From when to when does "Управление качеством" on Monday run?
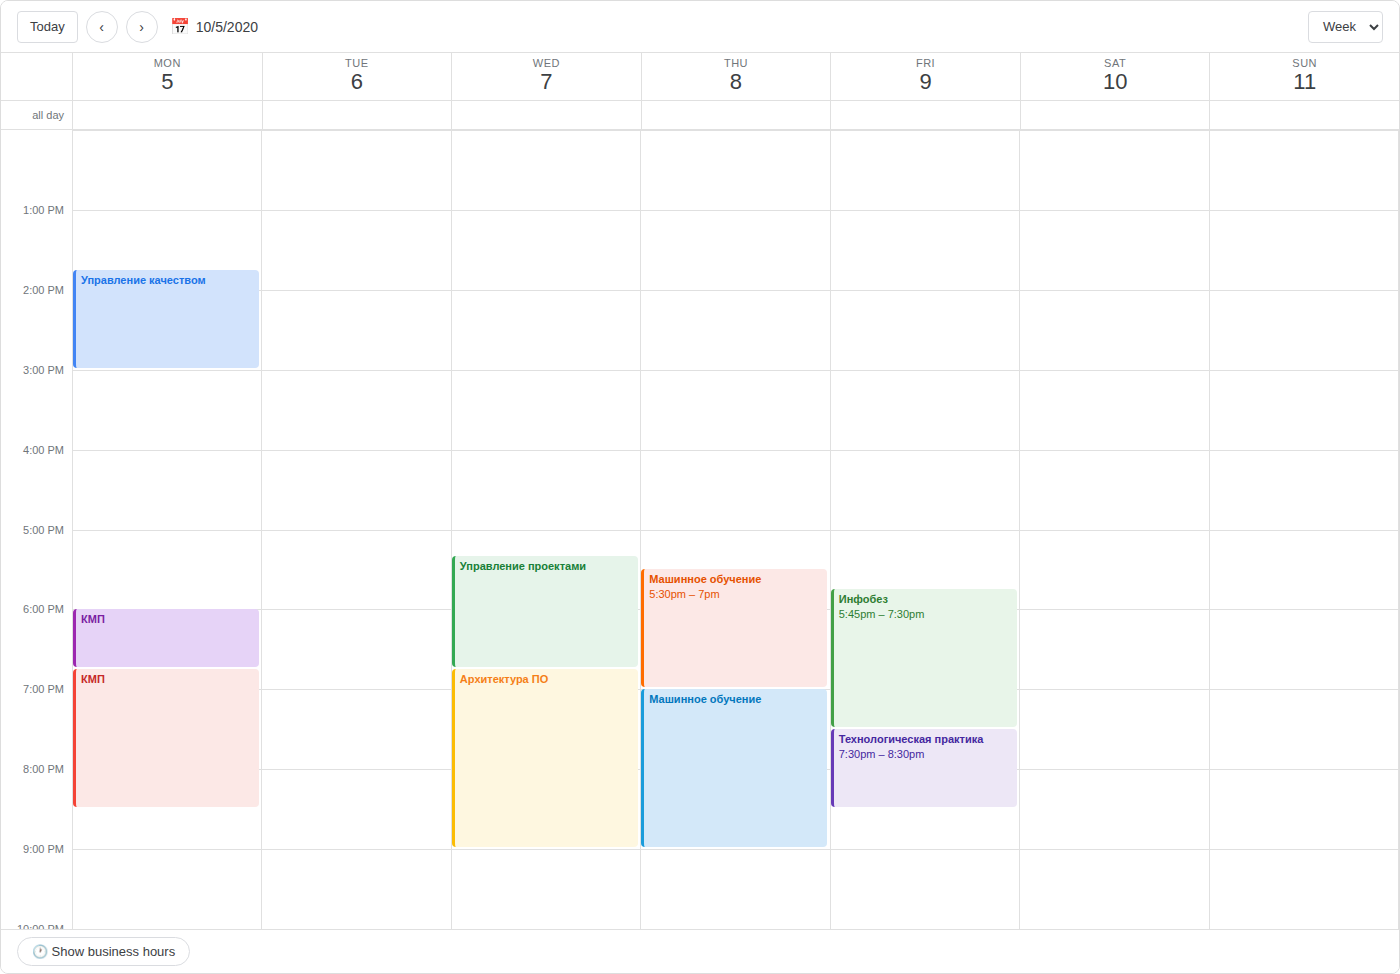
13:45 to 15:00